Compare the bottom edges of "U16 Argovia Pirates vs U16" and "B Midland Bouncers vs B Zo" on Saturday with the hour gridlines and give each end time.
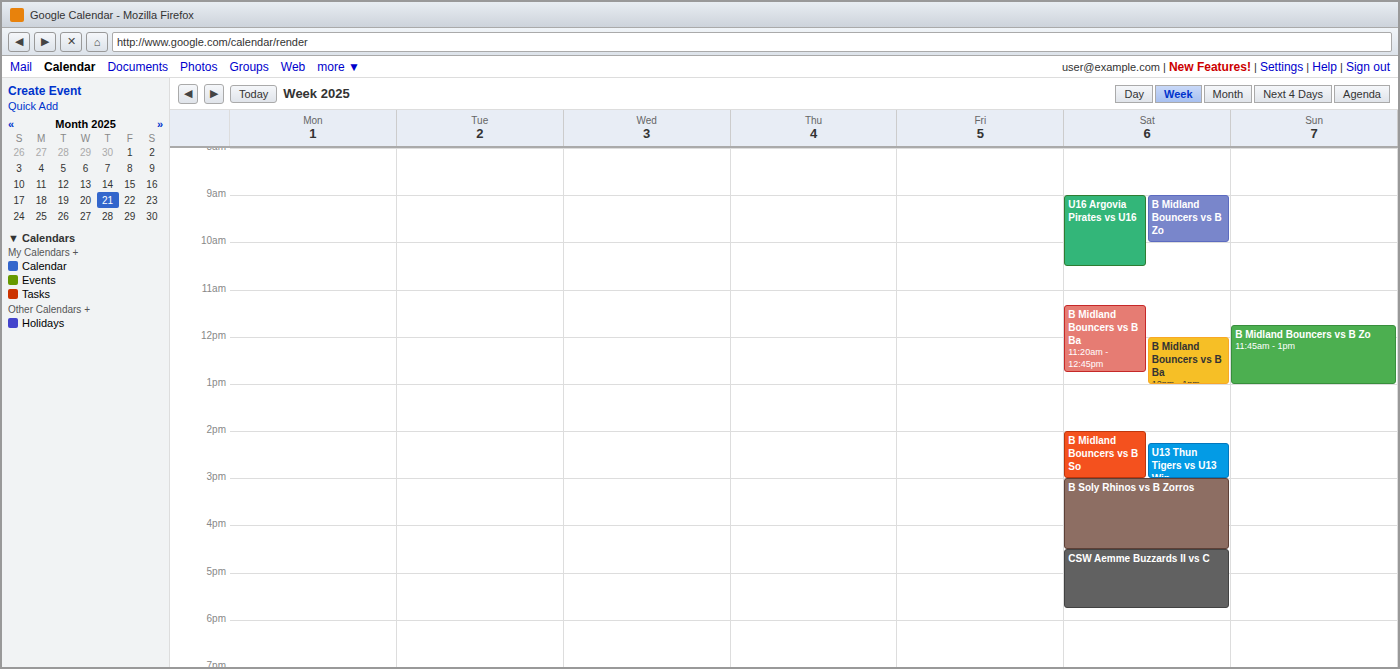
"U16 Argovia Pirates vs U16": 10:30 AM, halfway between the 10 AM and 11 AM lines. "B Midland Bouncers vs B Zo": 10:00 AM, exactly on the 10 AM line.